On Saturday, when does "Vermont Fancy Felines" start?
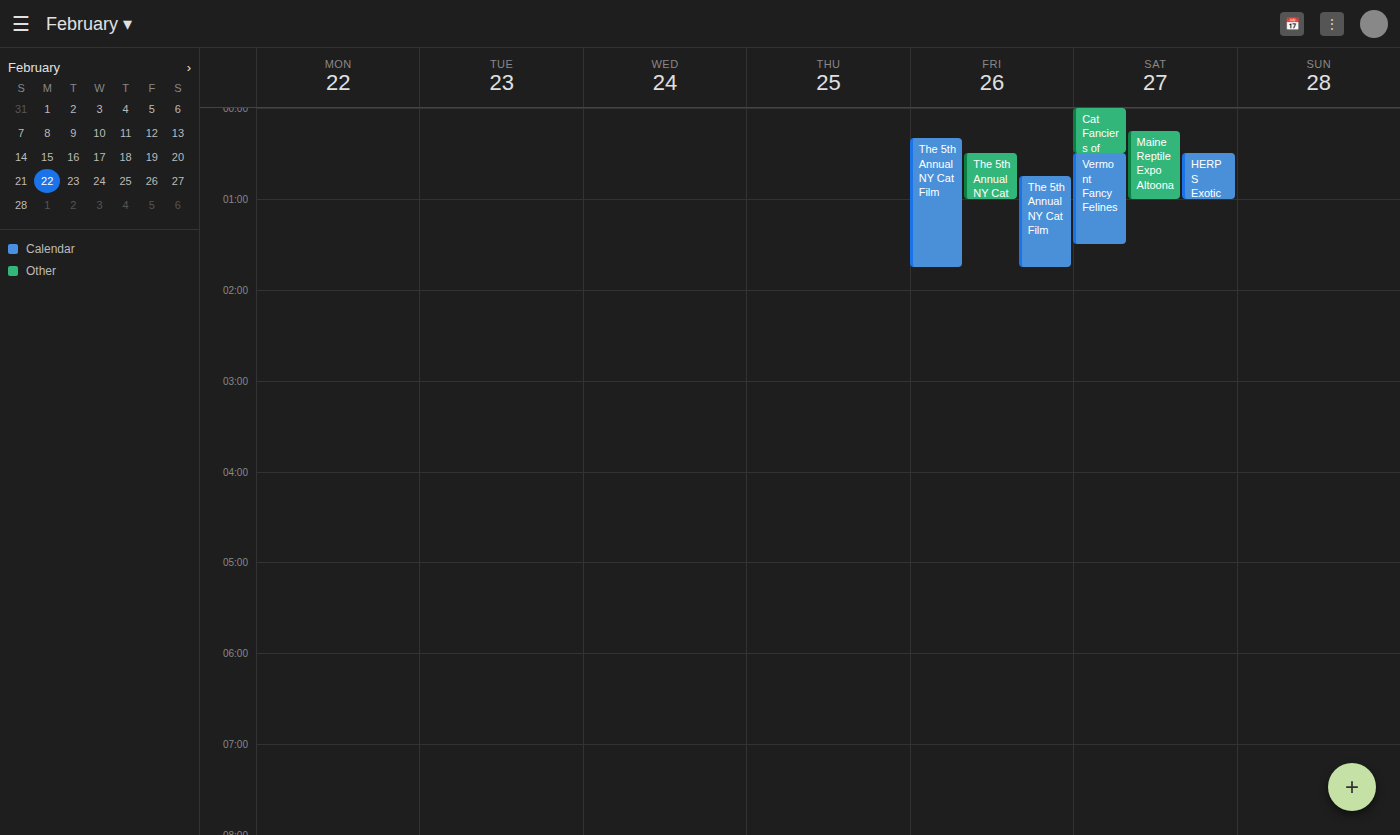
12:30 AM